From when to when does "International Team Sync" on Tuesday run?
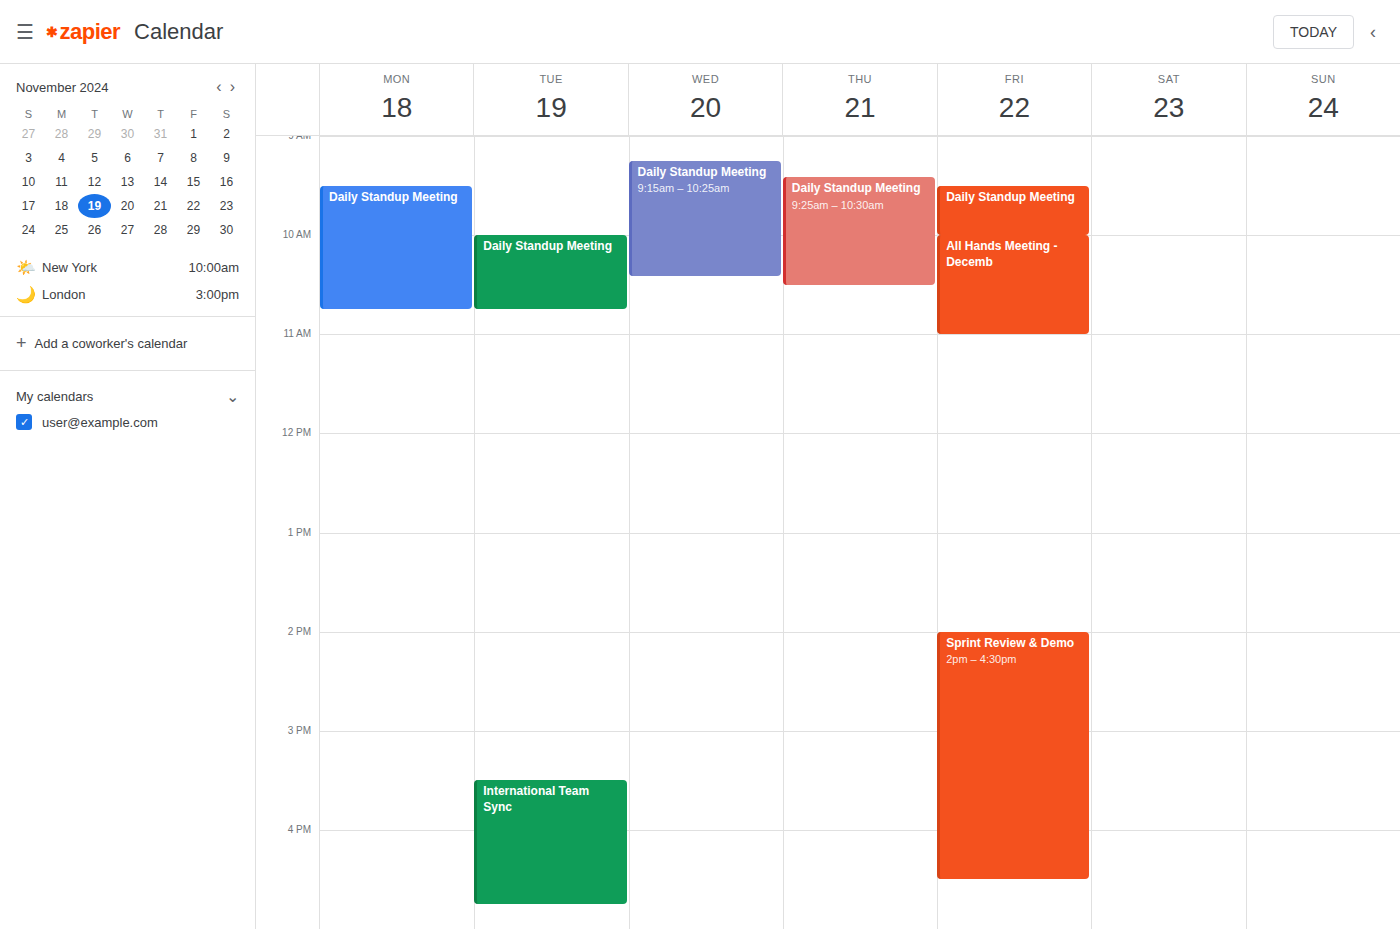
15:30 to 16:45